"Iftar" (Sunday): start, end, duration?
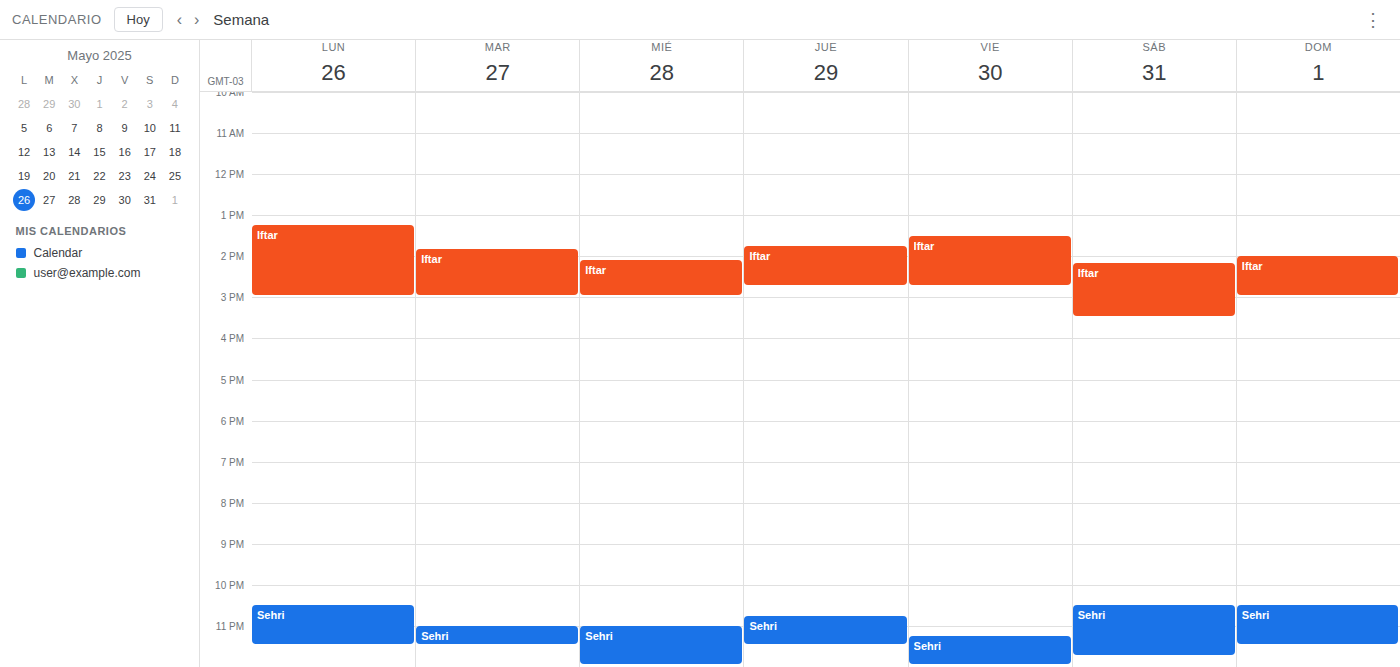
2:00 PM to 3:00 PM, 1 hour